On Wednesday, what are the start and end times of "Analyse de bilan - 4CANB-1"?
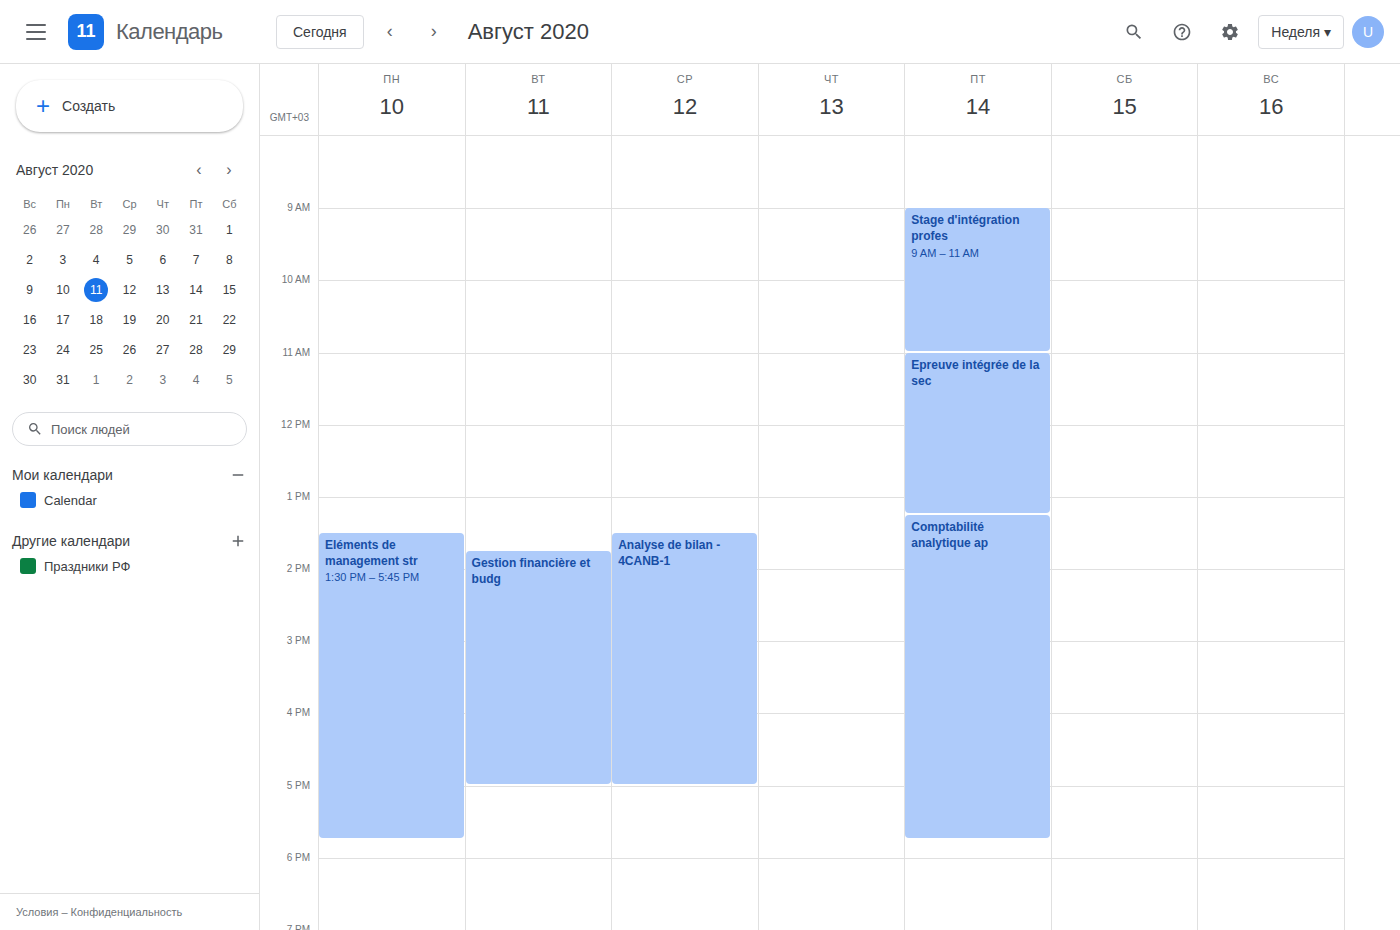
1:30 PM to 5:00 PM